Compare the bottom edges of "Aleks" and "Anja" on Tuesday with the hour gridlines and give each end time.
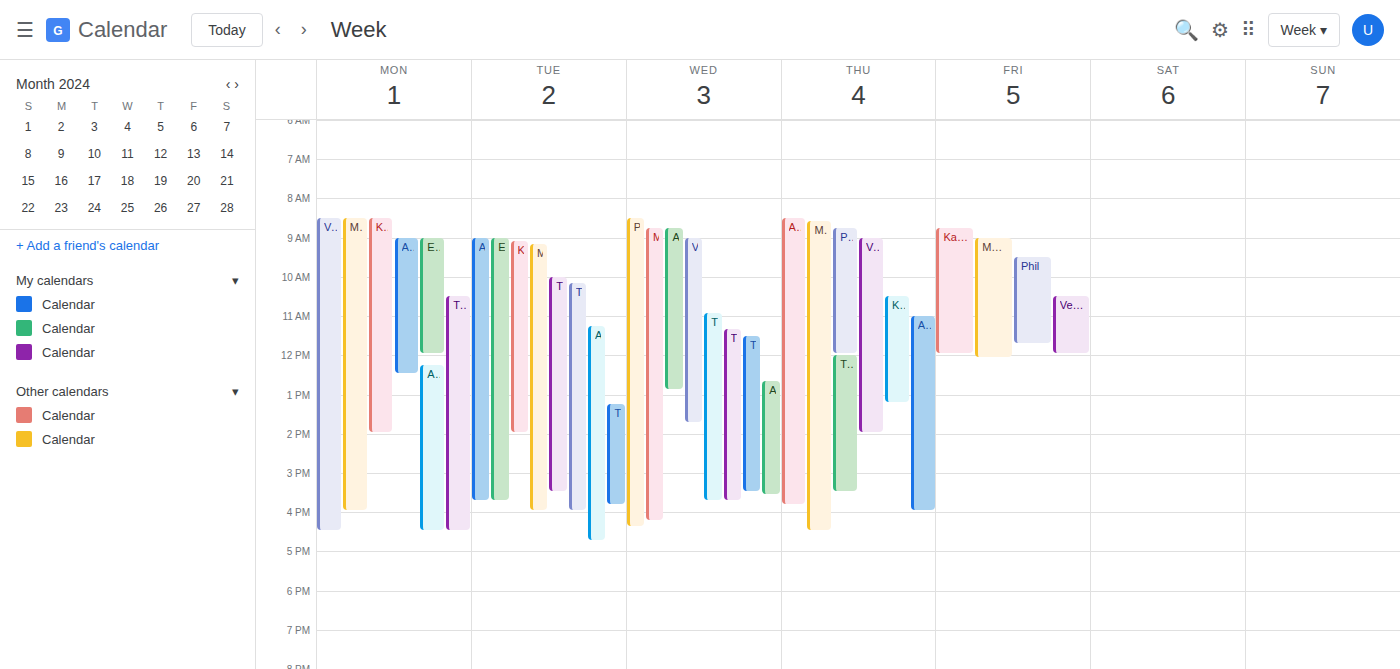
"Aleks": 4:45 PM, neither: three quarters of the way from the 4 PM line to the 5 PM line. "Anja": 3:45 PM, neither: three quarters of the way from the 3 PM line to the 4 PM line.